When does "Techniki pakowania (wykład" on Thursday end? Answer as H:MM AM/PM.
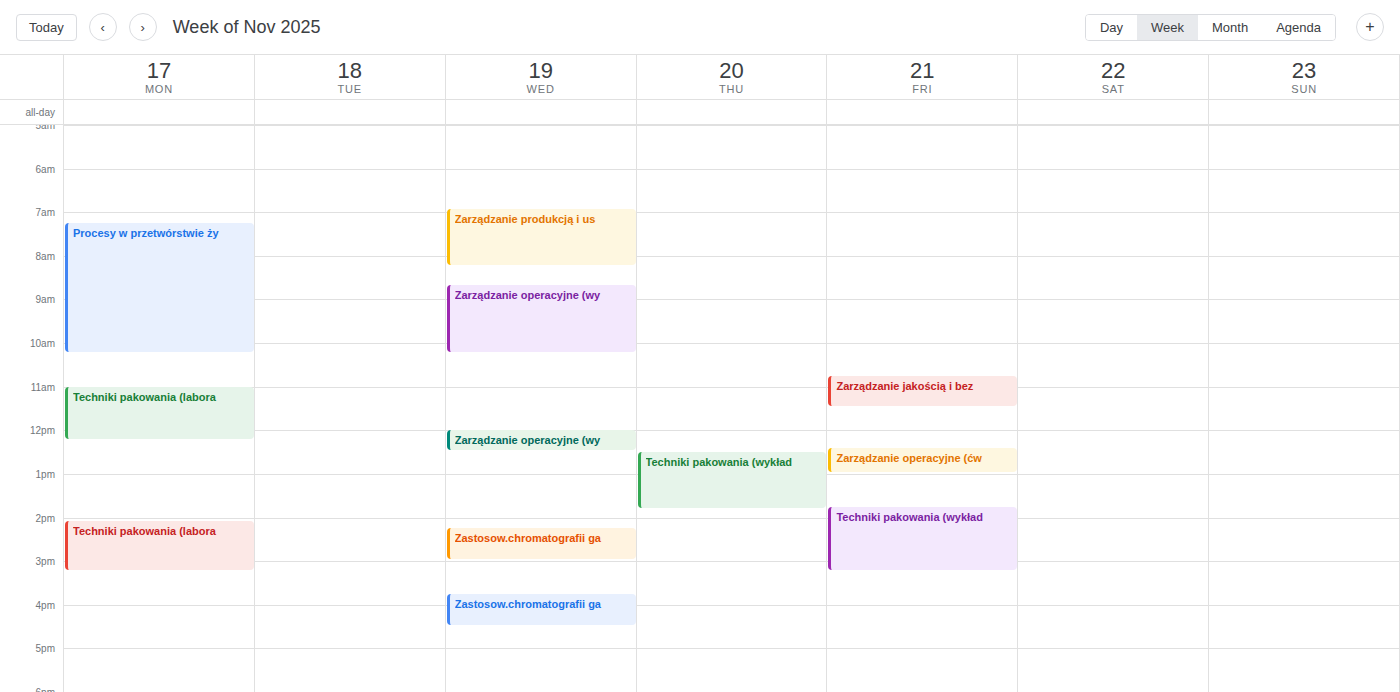
1:50 PM